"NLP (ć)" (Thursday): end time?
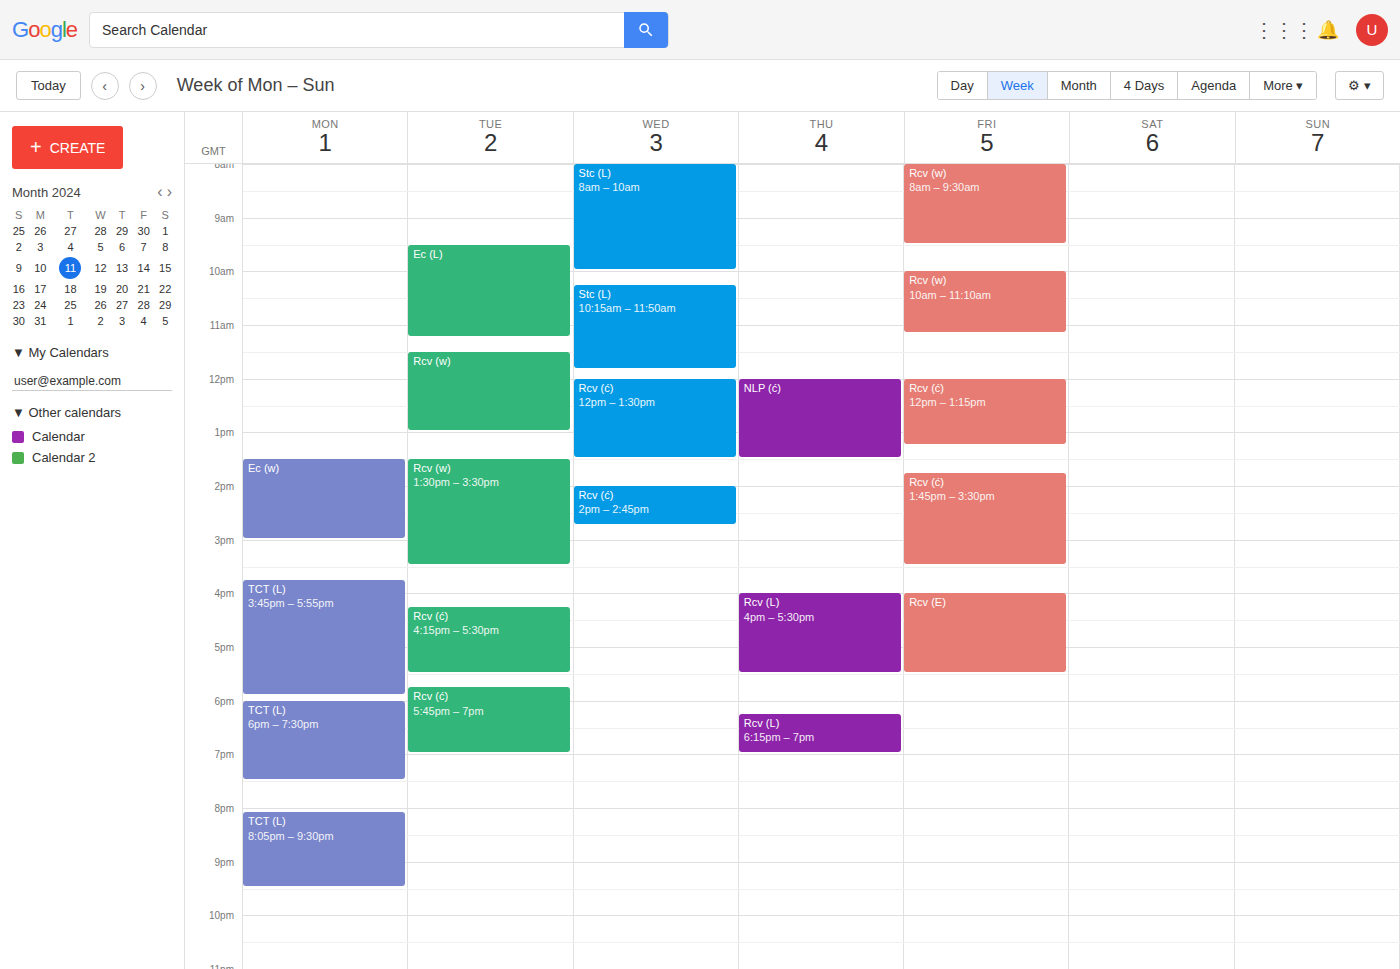
1:30 PM